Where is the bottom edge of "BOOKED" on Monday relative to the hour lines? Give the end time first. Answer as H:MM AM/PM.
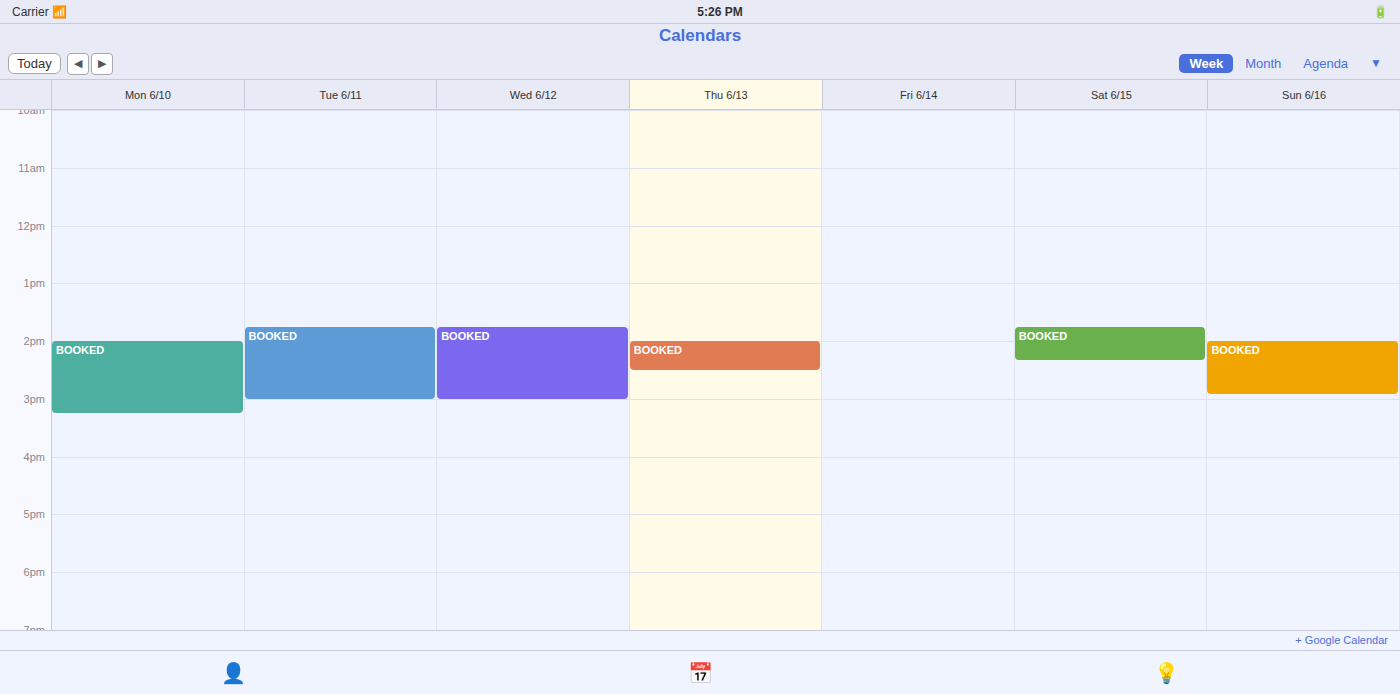
3:15 PM -- neither: a quarter of the way from the 3 PM line to the 4 PM line.